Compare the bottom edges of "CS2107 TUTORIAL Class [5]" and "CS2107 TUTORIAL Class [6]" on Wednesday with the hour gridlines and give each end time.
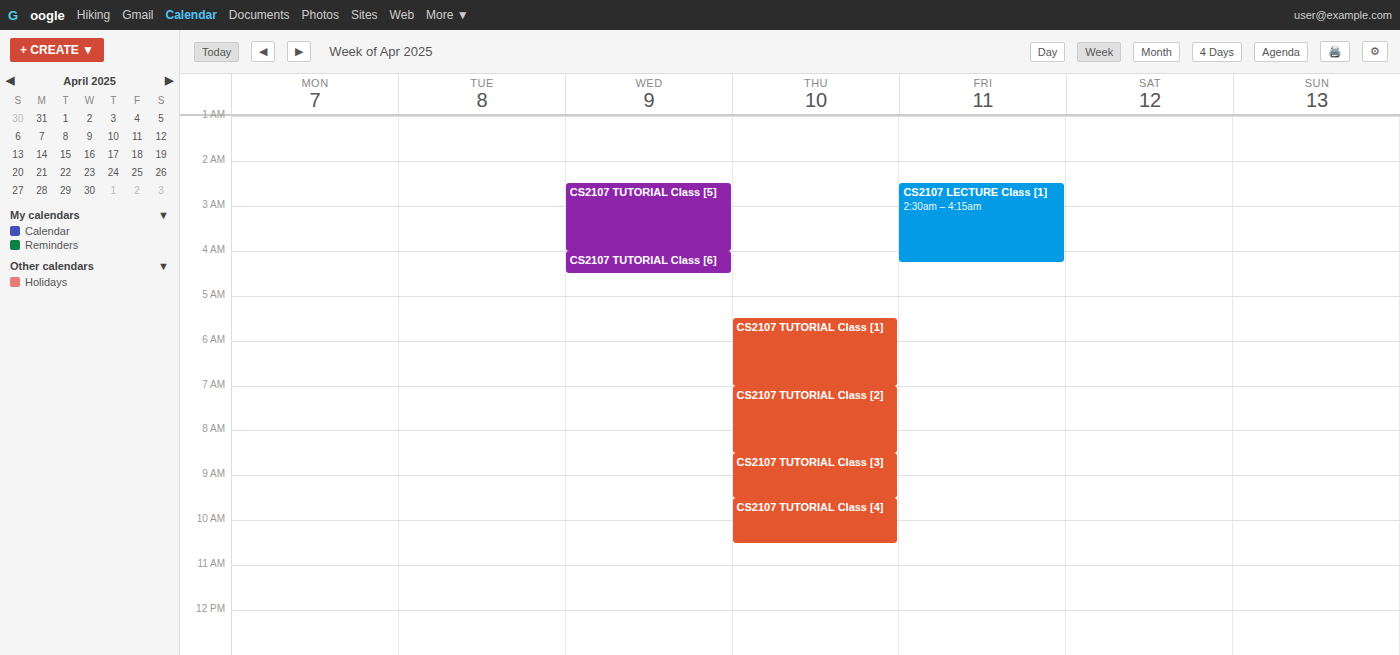
"CS2107 TUTORIAL Class [5]": 4:00 AM, exactly on the 4 AM line. "CS2107 TUTORIAL Class [6]": 4:30 AM, halfway between the 4 AM and 5 AM lines.